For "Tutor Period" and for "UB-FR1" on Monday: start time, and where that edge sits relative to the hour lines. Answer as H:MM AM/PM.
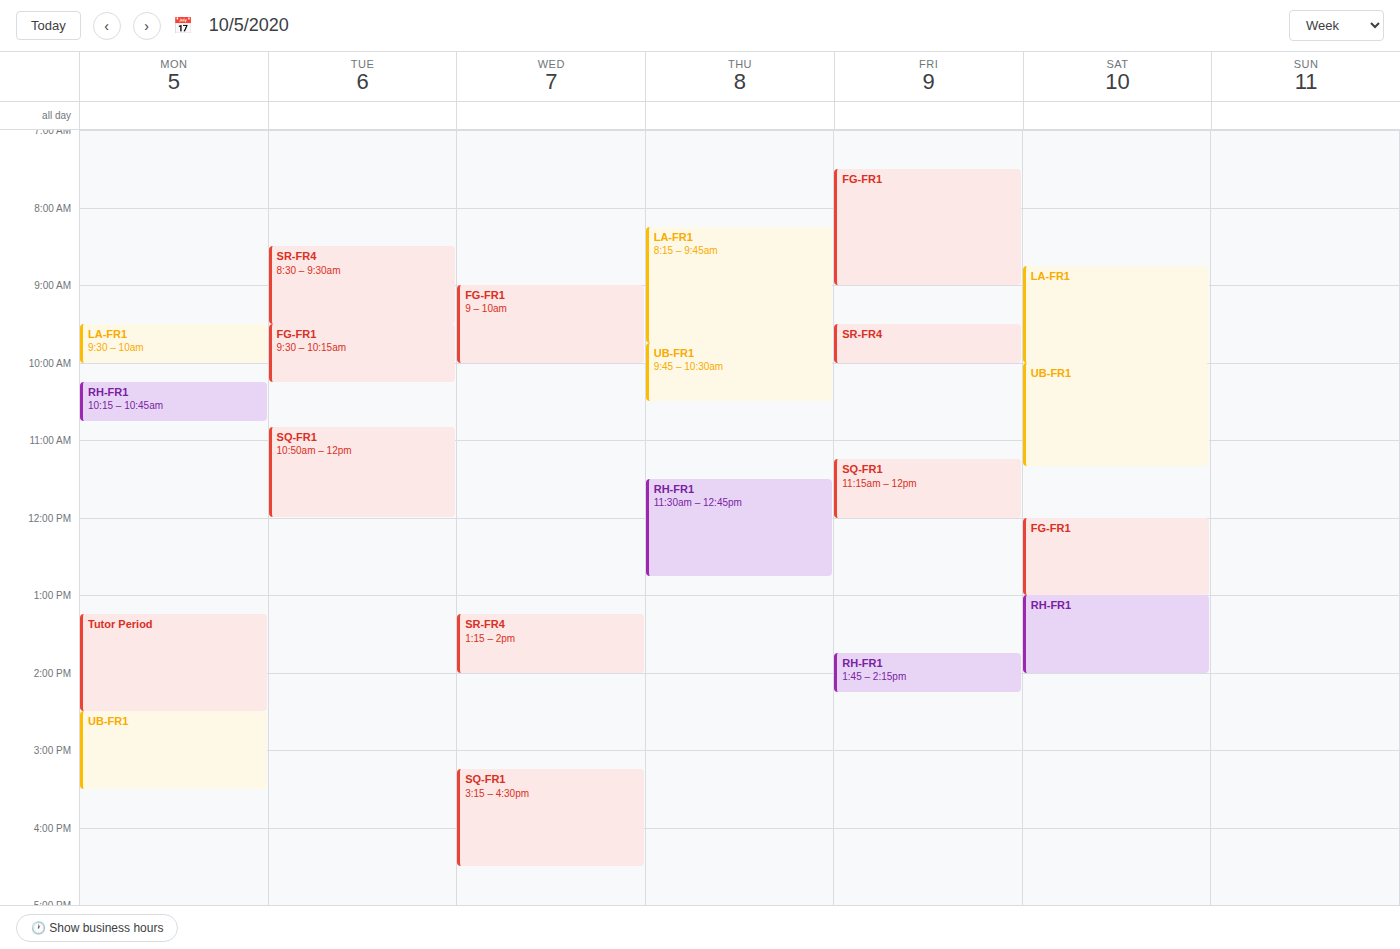
"Tutor Period": 1:15 PM, neither: a quarter of the way from the 1 PM line to the 2 PM line. "UB-FR1": 2:30 PM, halfway between the 2 PM and 3 PM lines.